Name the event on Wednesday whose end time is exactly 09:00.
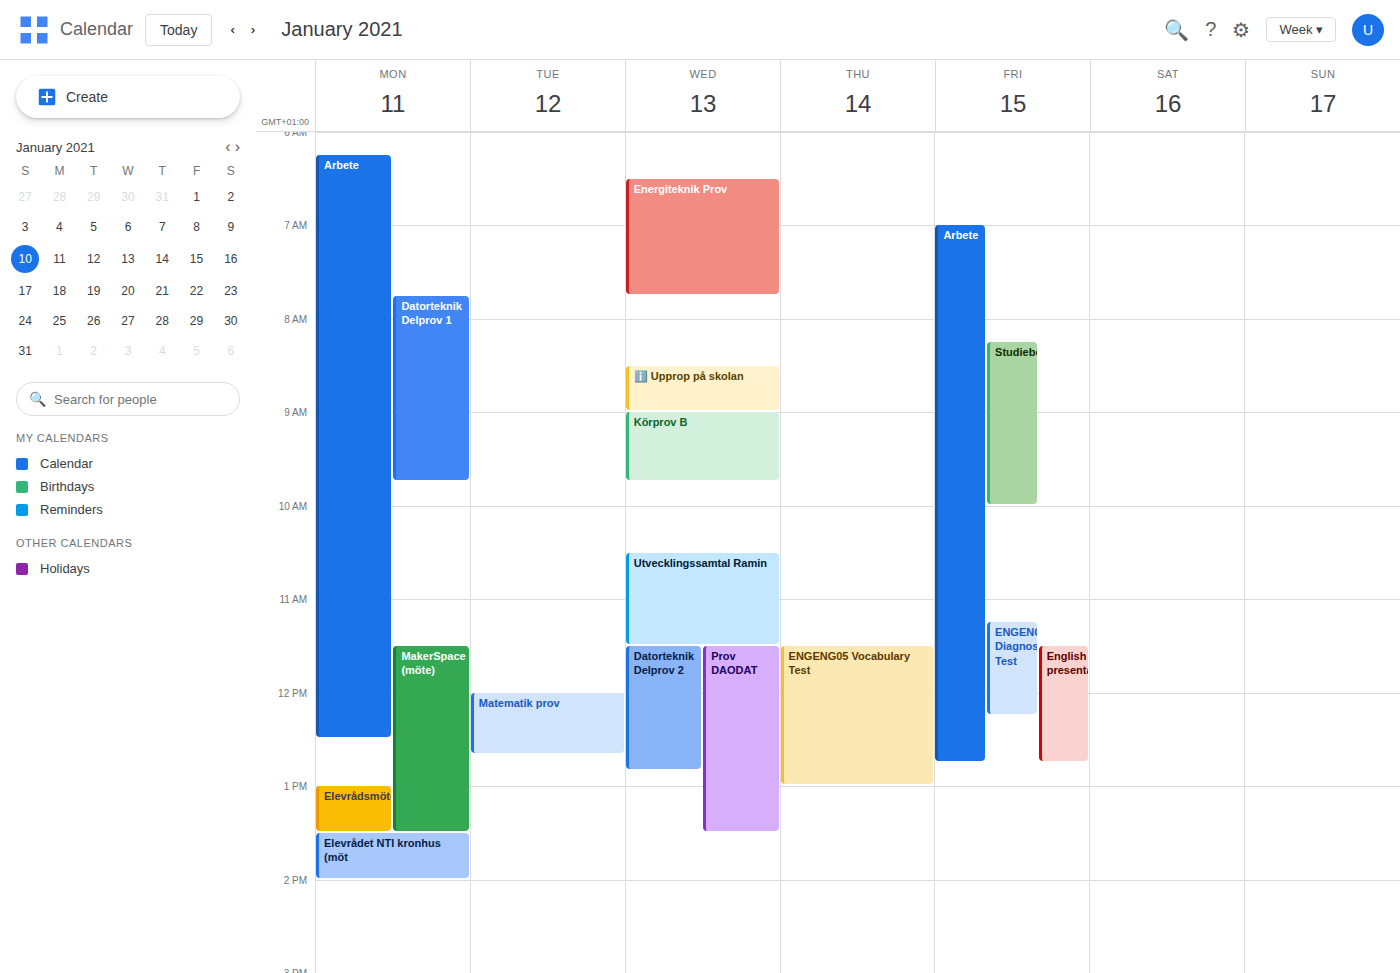
"ℹ️ Upprop på skolan"